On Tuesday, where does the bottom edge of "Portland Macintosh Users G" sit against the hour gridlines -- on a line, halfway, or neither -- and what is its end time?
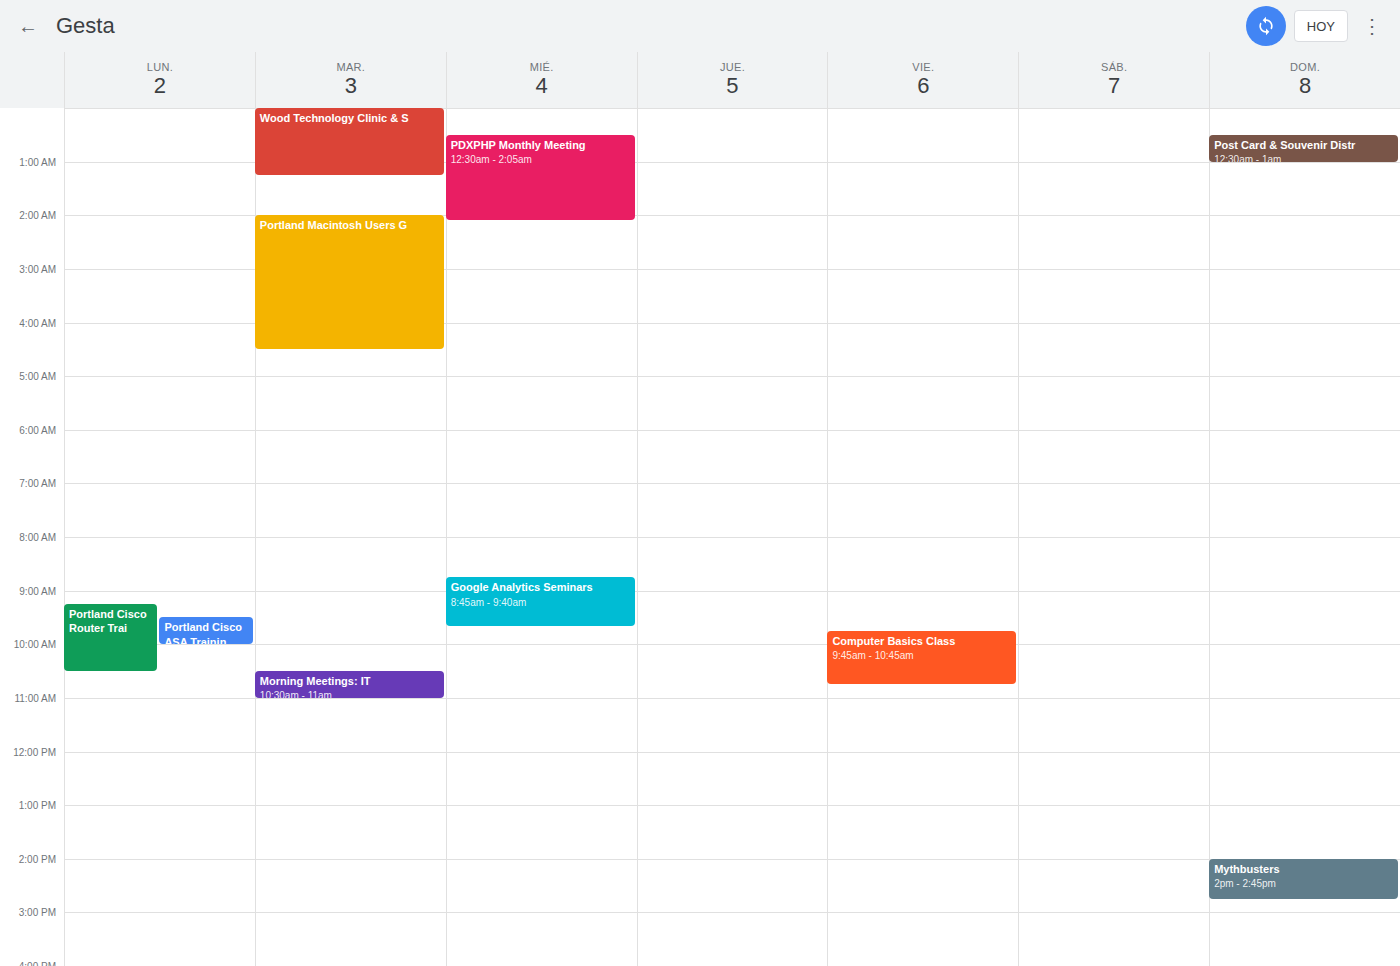
4:30 AM -- halfway between the 4 AM and 5 AM lines.